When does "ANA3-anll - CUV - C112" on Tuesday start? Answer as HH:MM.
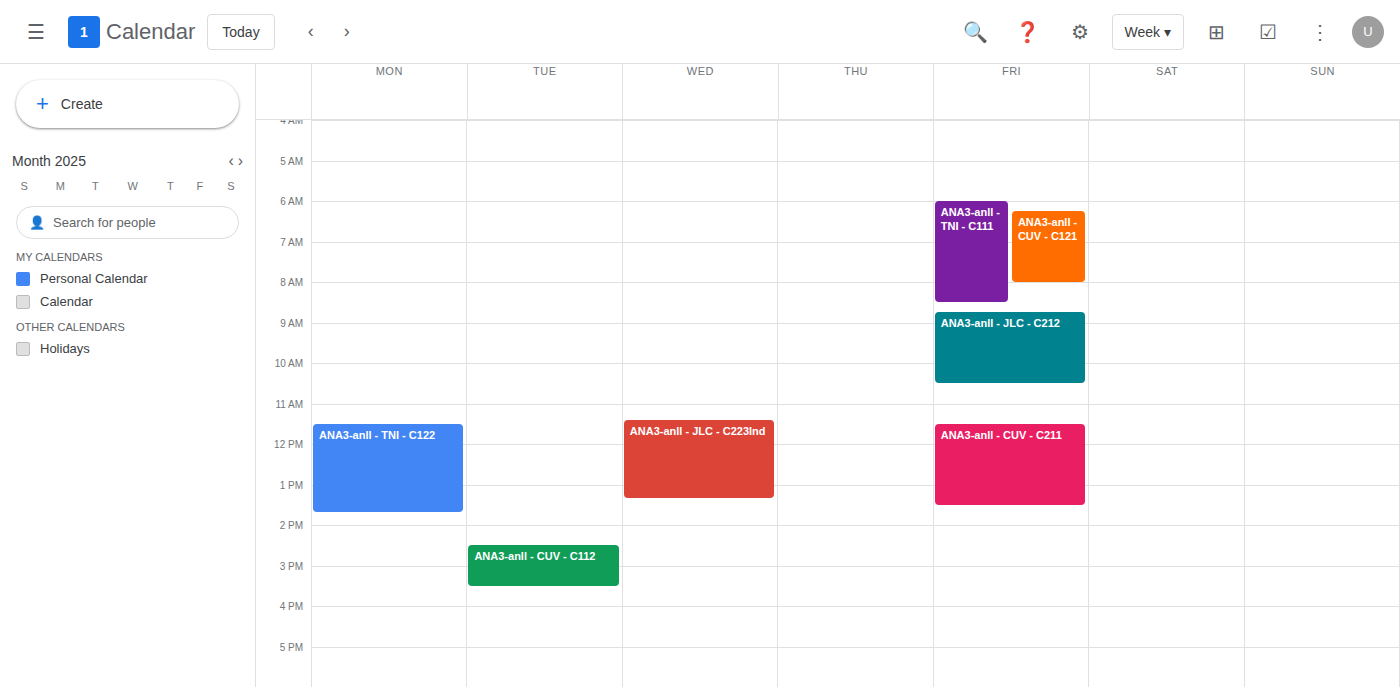
14:30